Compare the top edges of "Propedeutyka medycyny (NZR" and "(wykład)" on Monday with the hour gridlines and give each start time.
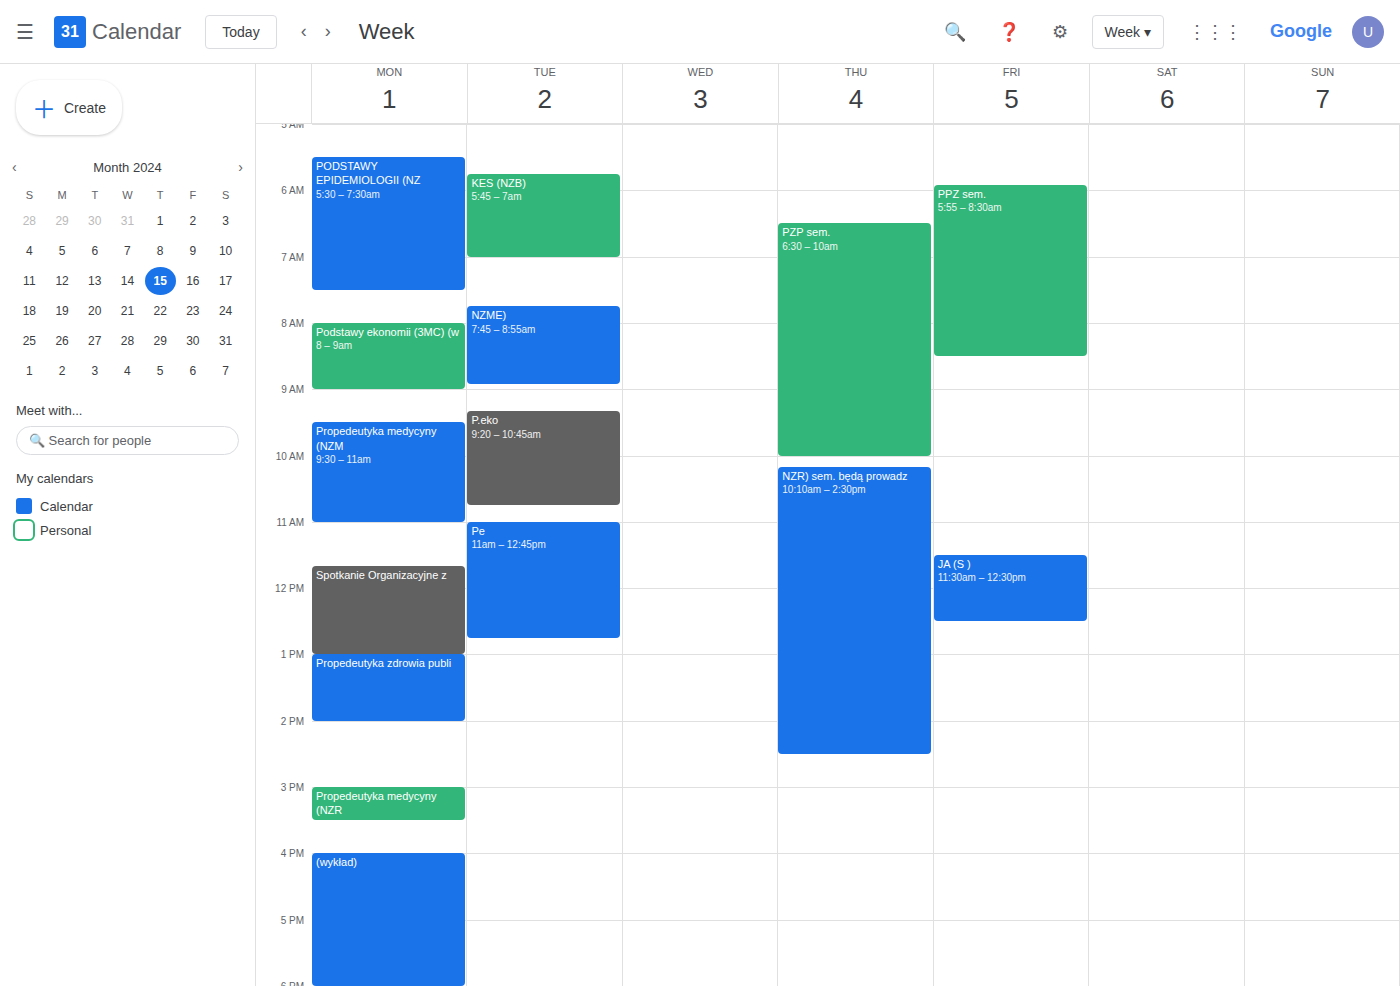
"Propedeutyka medycyny (NZR": 3:00 PM, exactly on the 3 PM line. "(wykład)": 4:00 PM, exactly on the 4 PM line.